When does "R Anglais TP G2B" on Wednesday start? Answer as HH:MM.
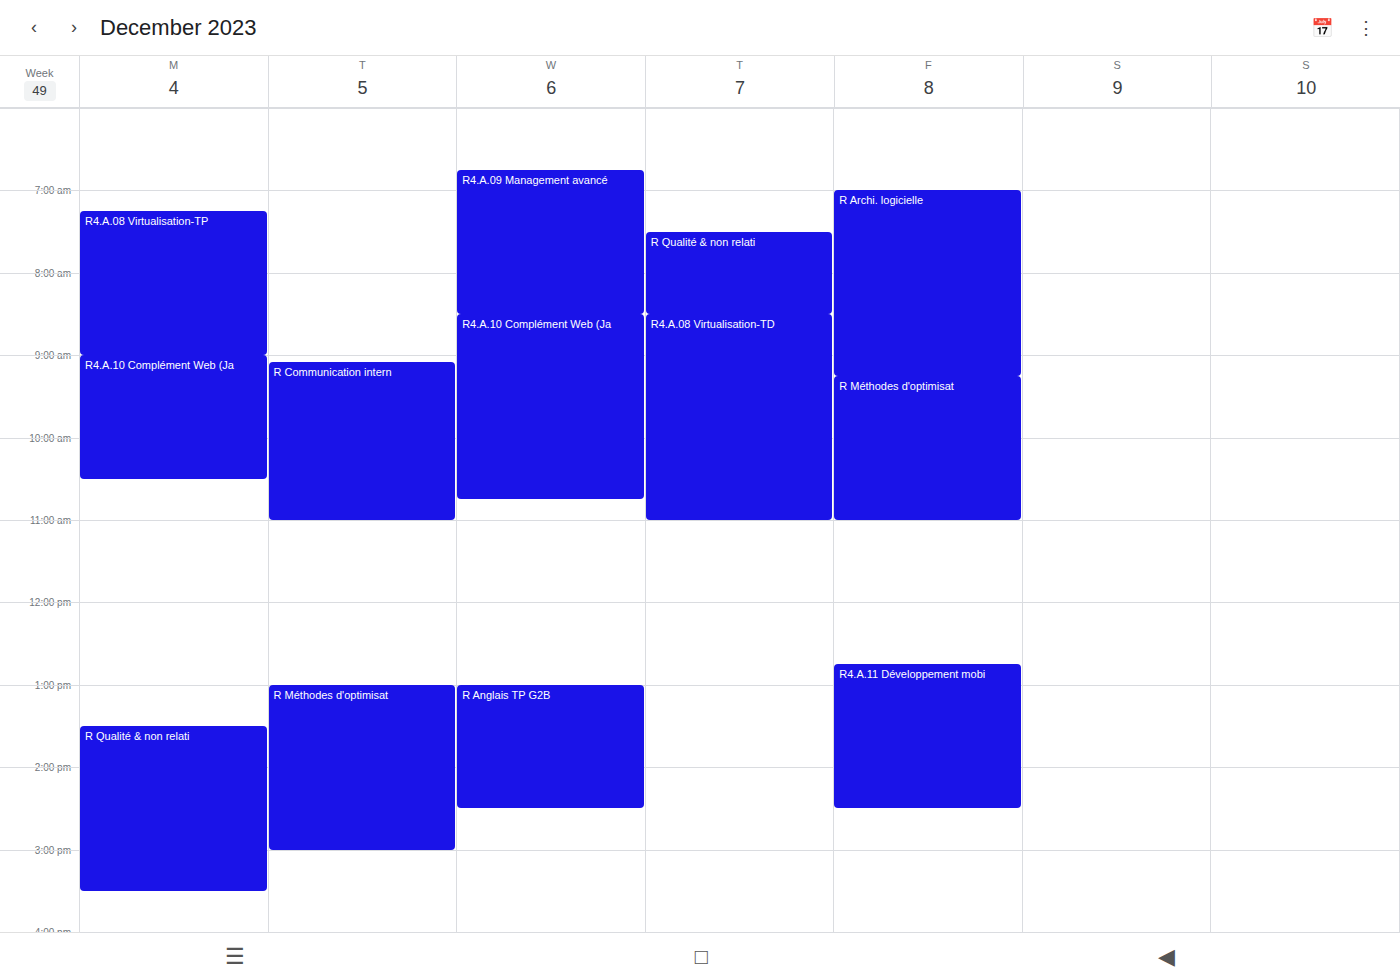
13:00